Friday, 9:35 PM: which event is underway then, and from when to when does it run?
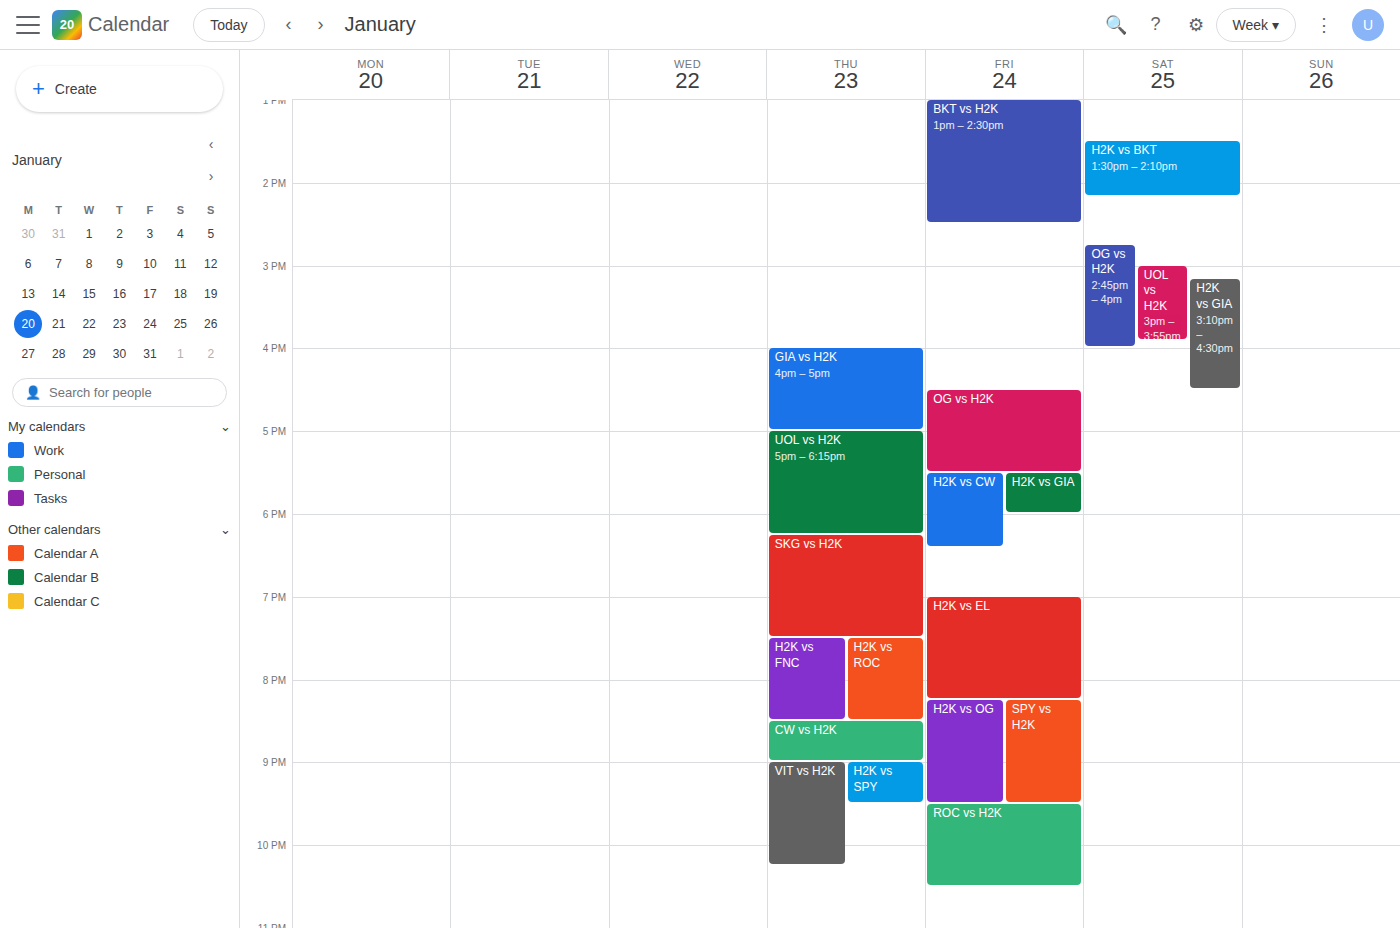
"ROC vs H2K", 9:30 PM to 10:30 PM